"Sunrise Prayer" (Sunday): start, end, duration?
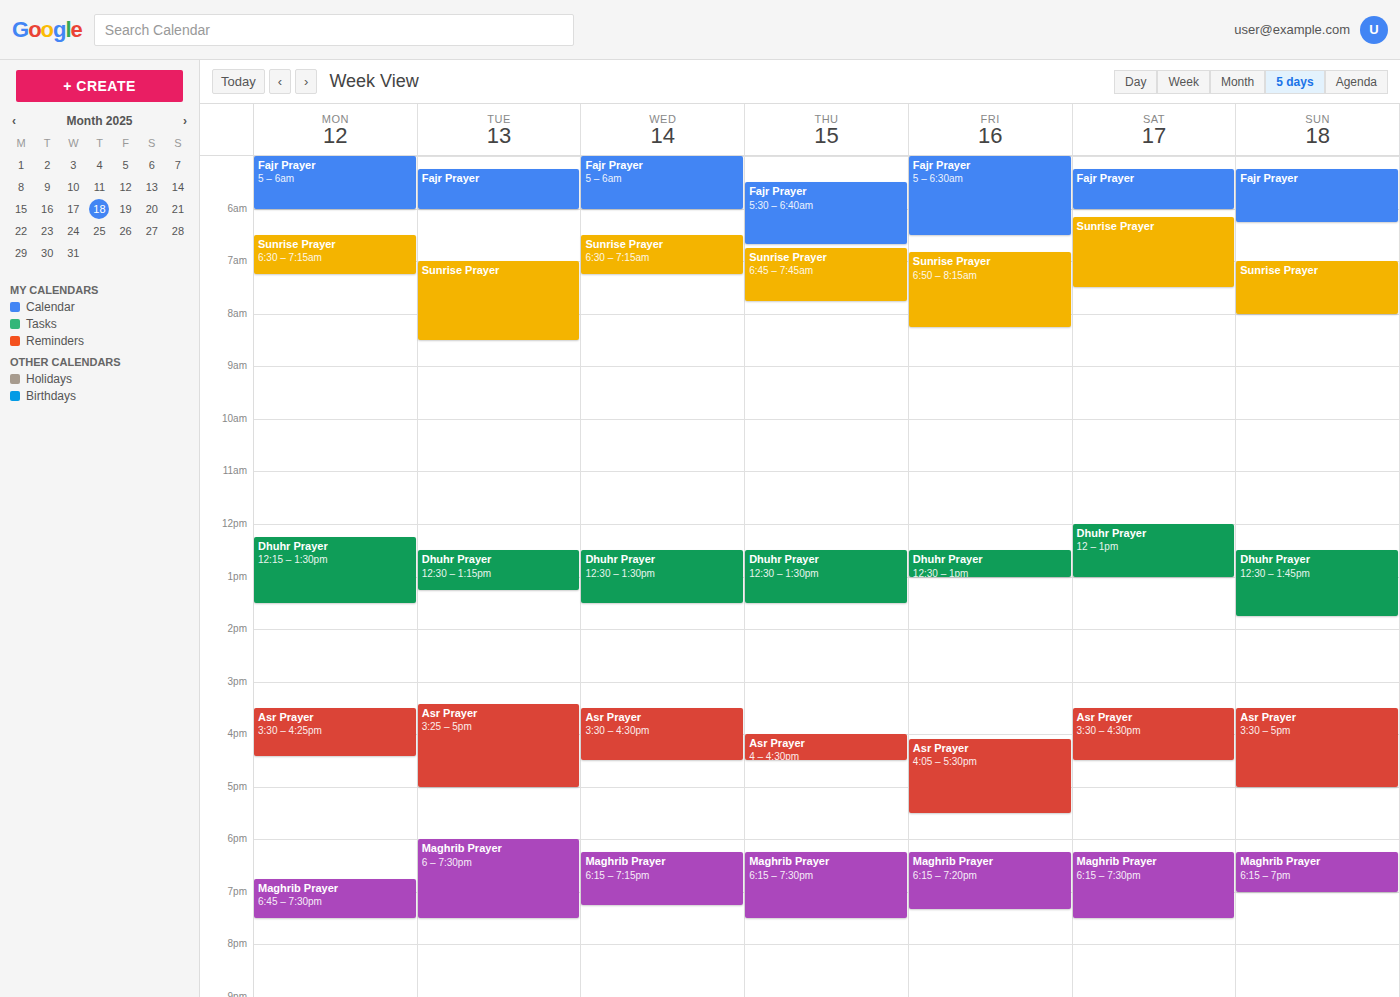
7:00 AM to 8:00 AM, 1 hour